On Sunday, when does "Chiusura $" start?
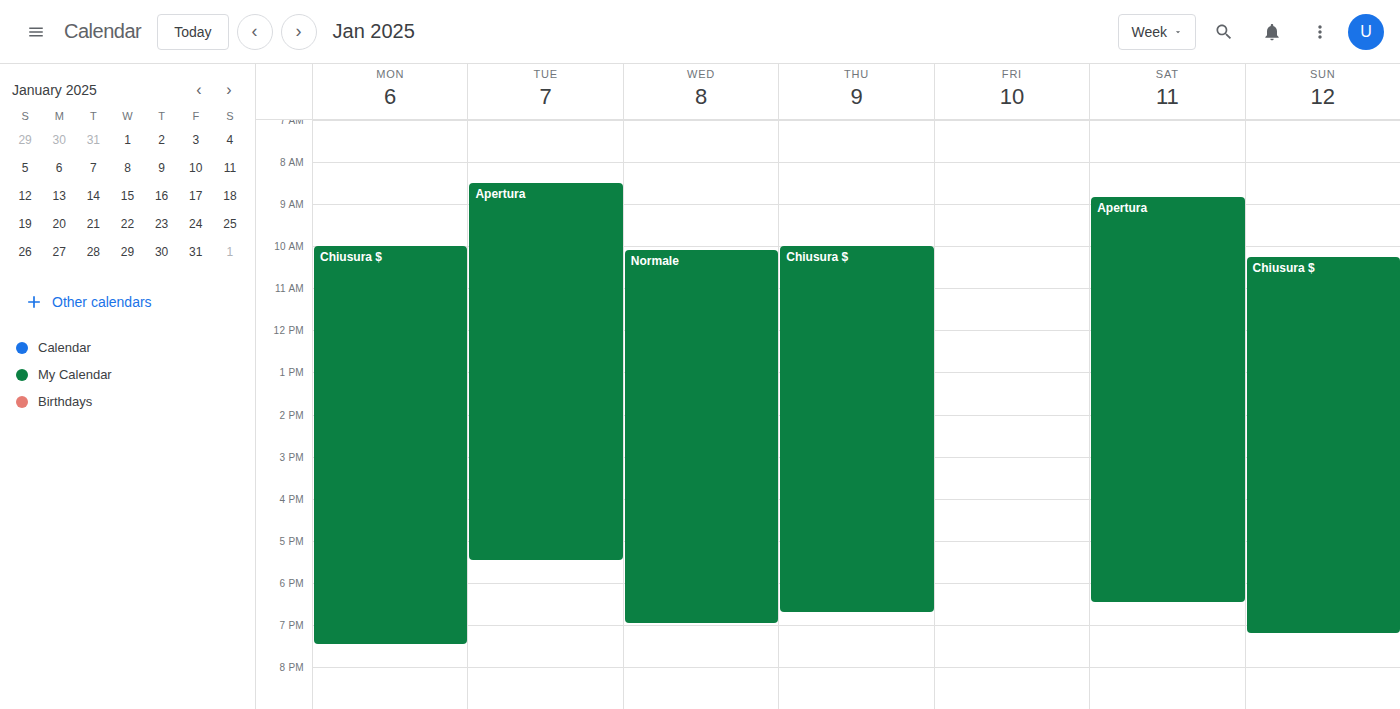
10:15 AM